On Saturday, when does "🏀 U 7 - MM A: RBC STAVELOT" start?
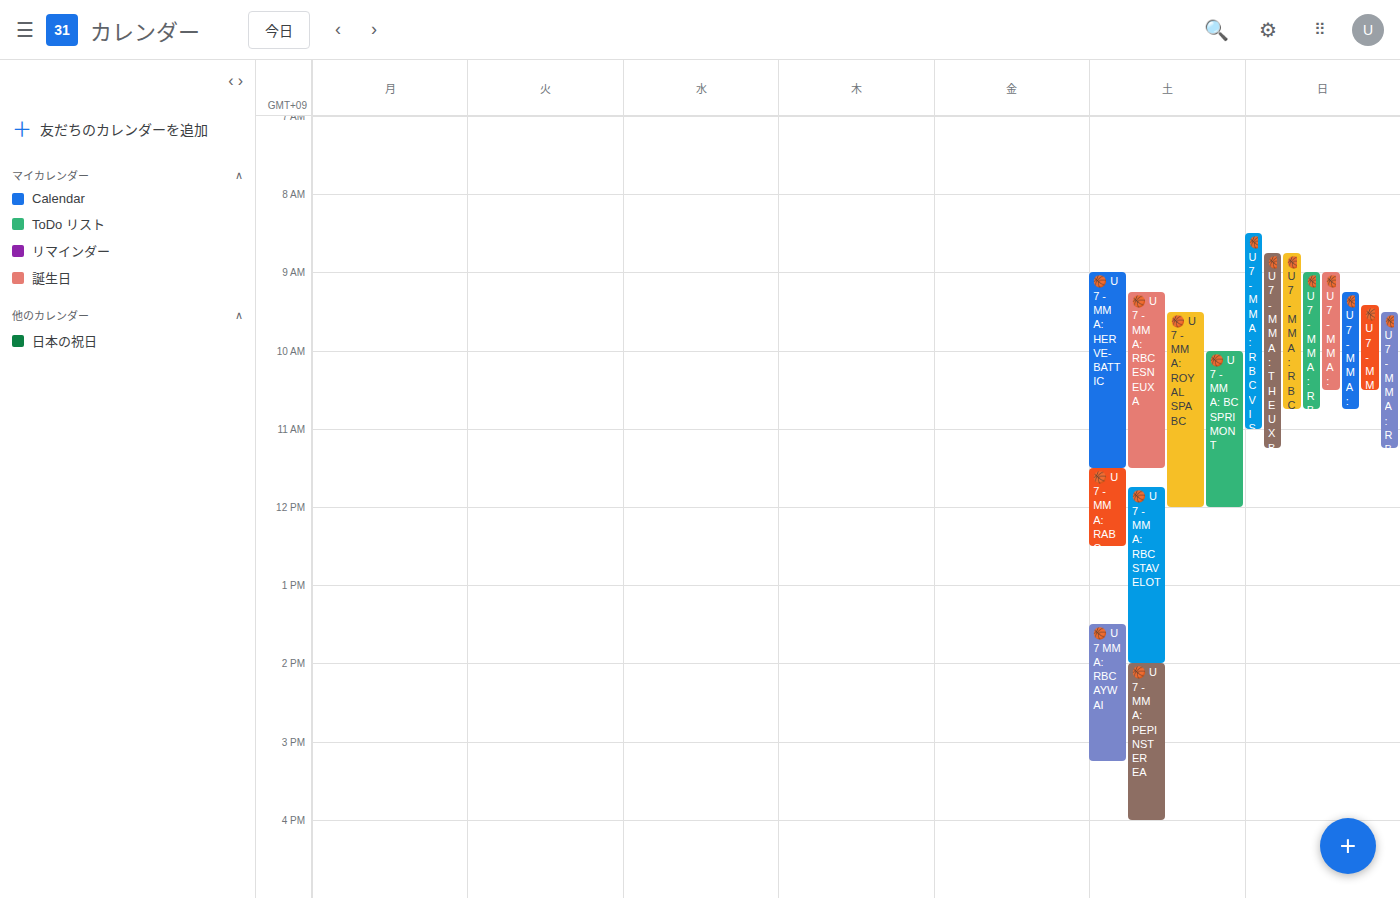
11:45